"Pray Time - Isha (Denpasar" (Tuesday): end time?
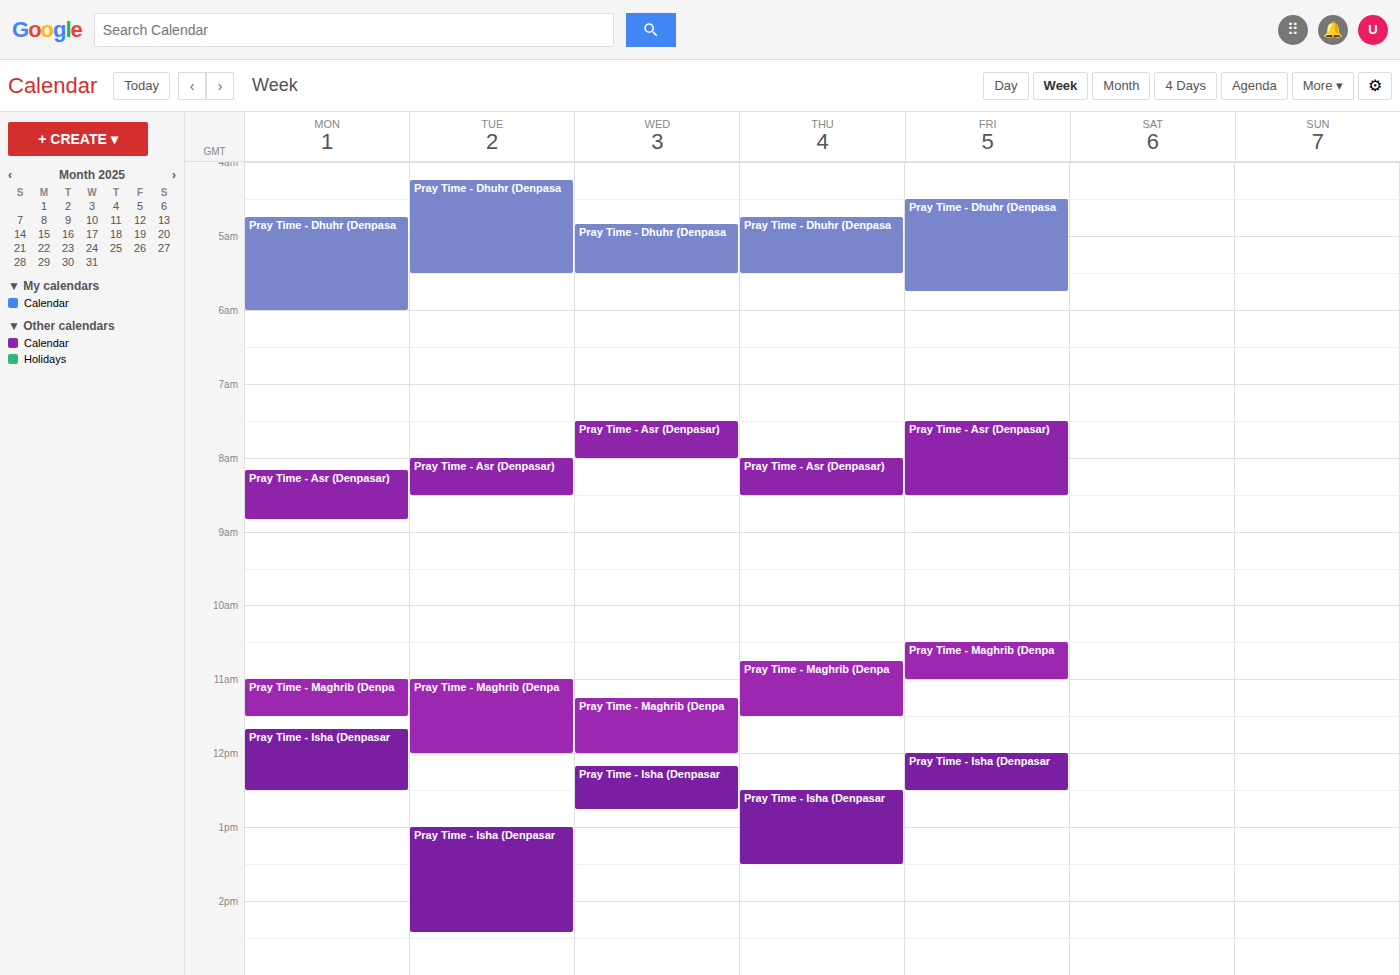
14:25